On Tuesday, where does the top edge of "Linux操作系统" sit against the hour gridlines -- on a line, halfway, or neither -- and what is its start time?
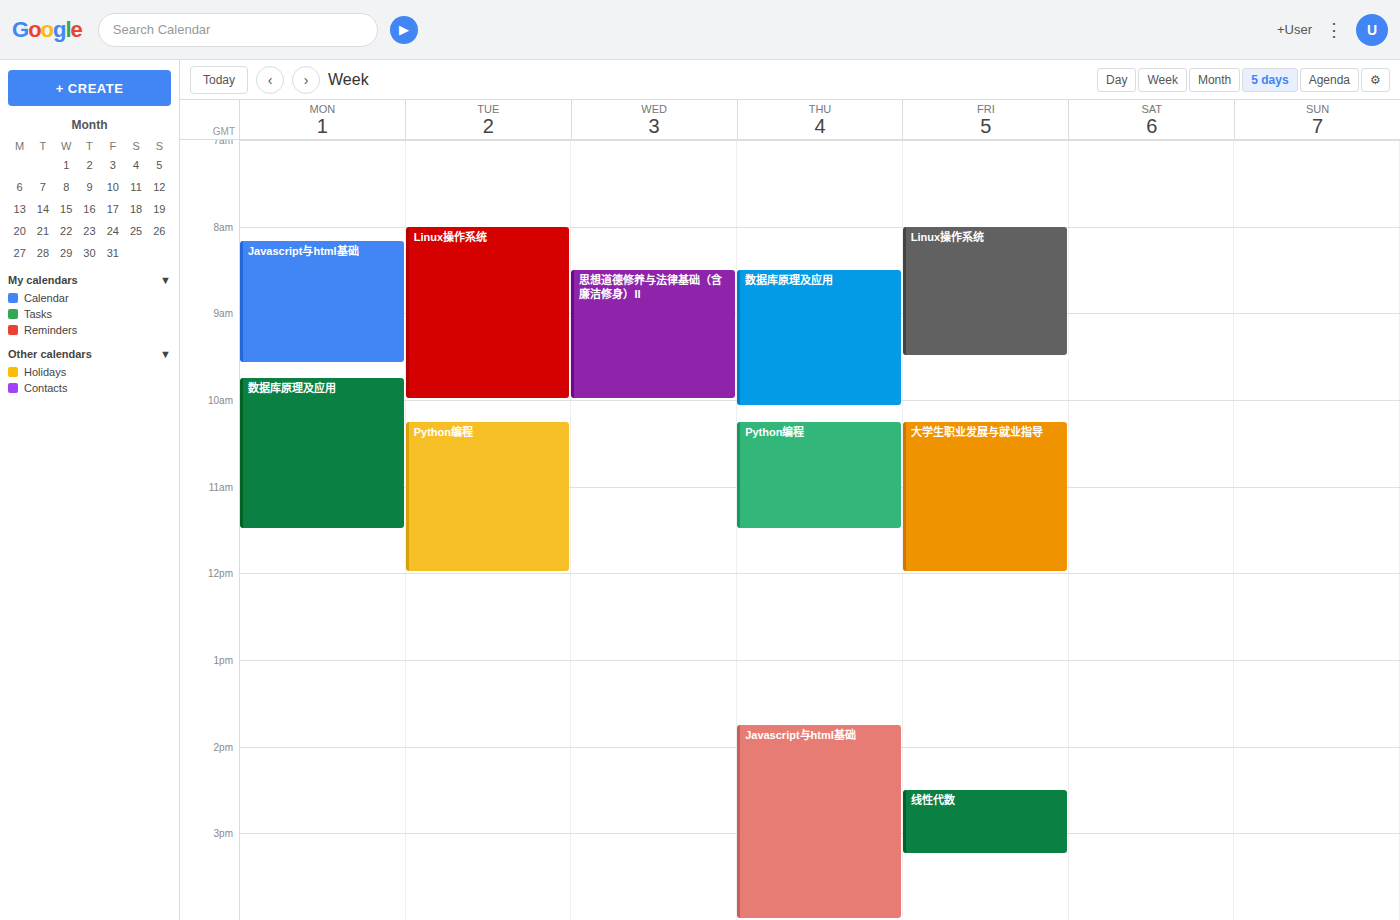
08:00 -- exactly on the 08:00 line.